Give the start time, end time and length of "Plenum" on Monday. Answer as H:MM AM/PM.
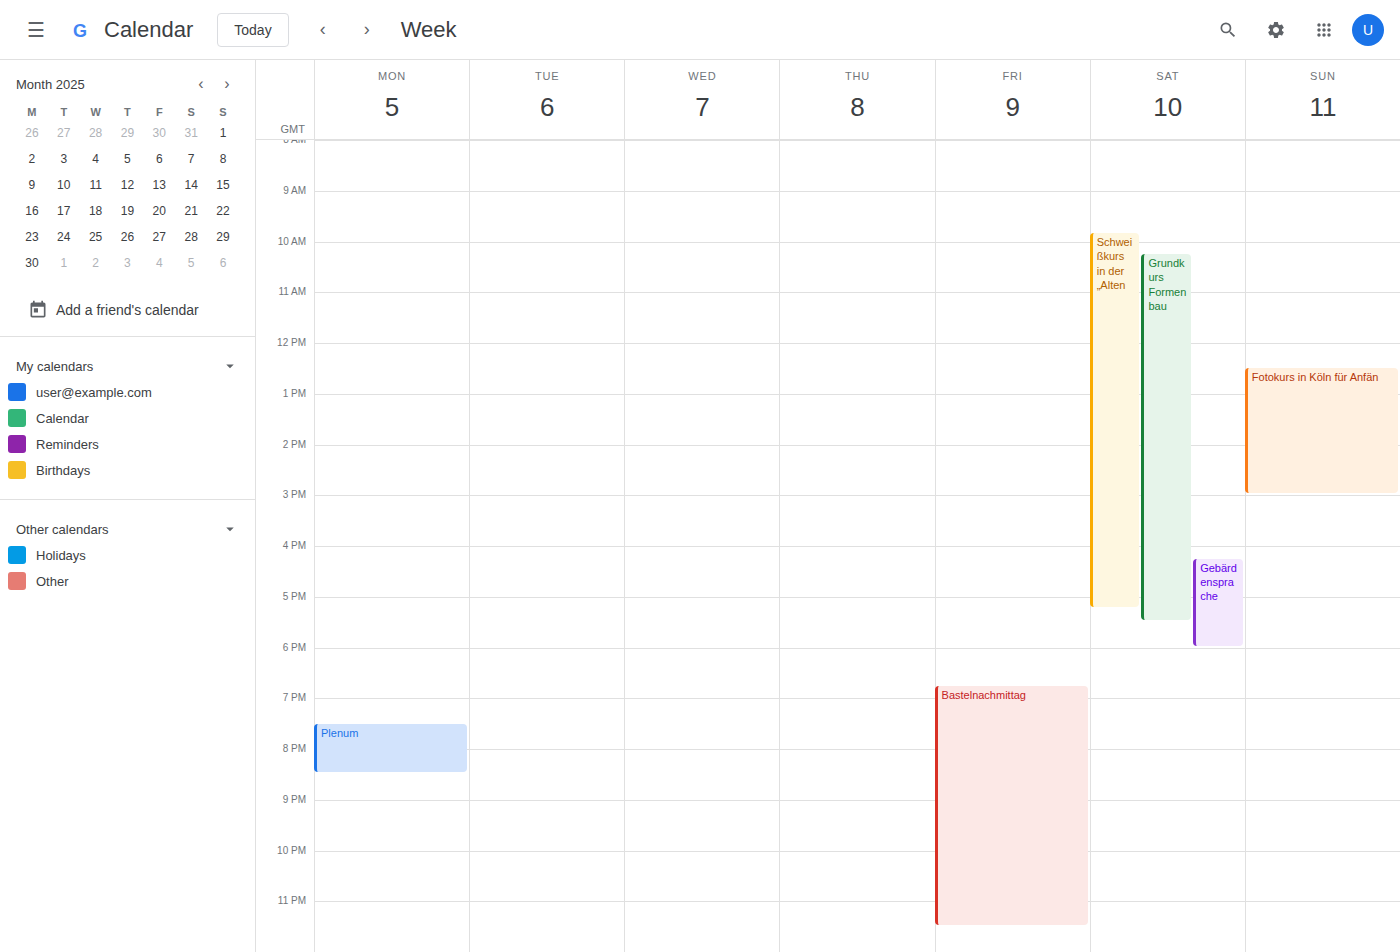
7:30 PM to 8:30 PM, 1 hour